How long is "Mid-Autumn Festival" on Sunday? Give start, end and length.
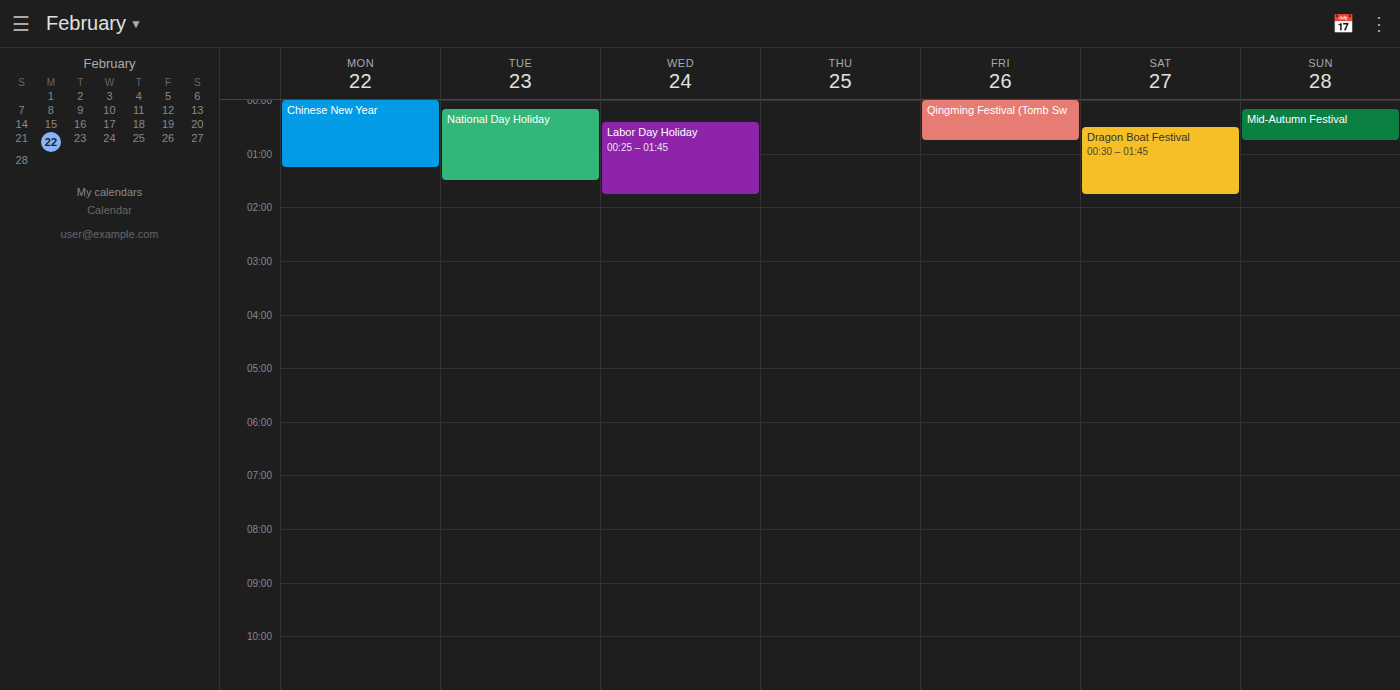
12:10 AM to 12:45 AM, 35 minutes